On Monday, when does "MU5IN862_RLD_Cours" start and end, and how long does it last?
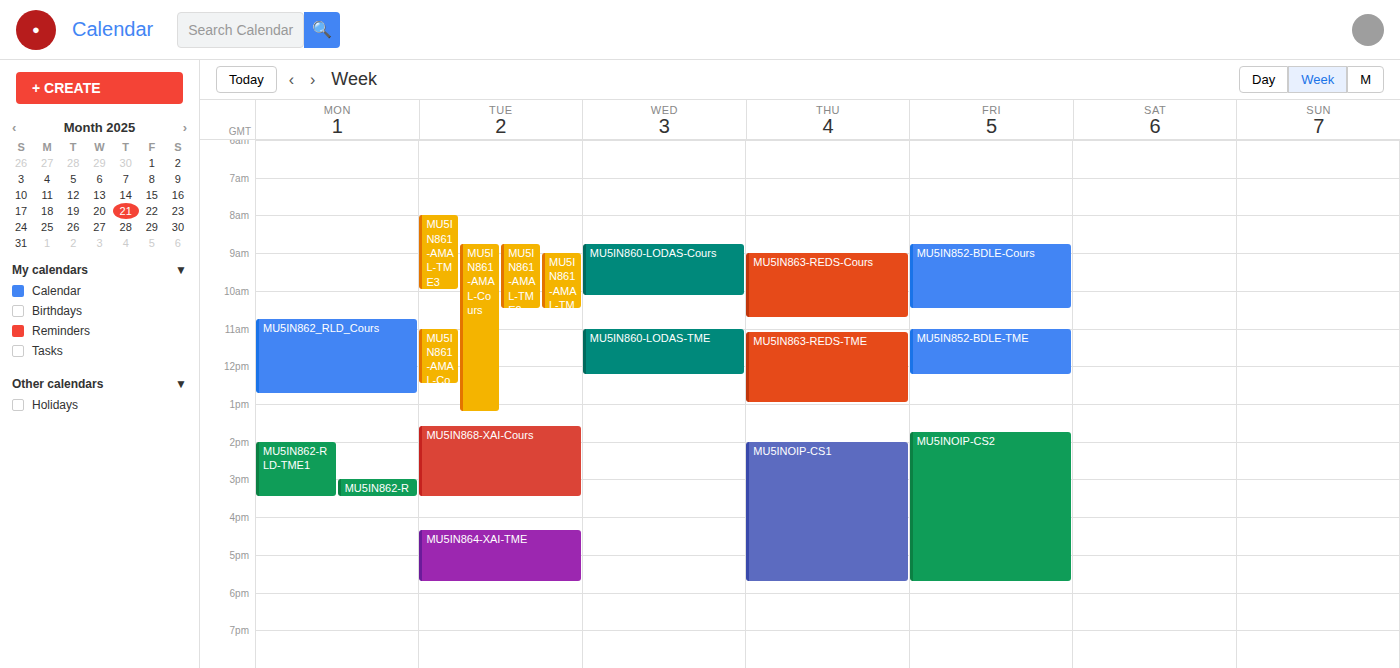
10:45 AM to 12:45 PM, 2 hours